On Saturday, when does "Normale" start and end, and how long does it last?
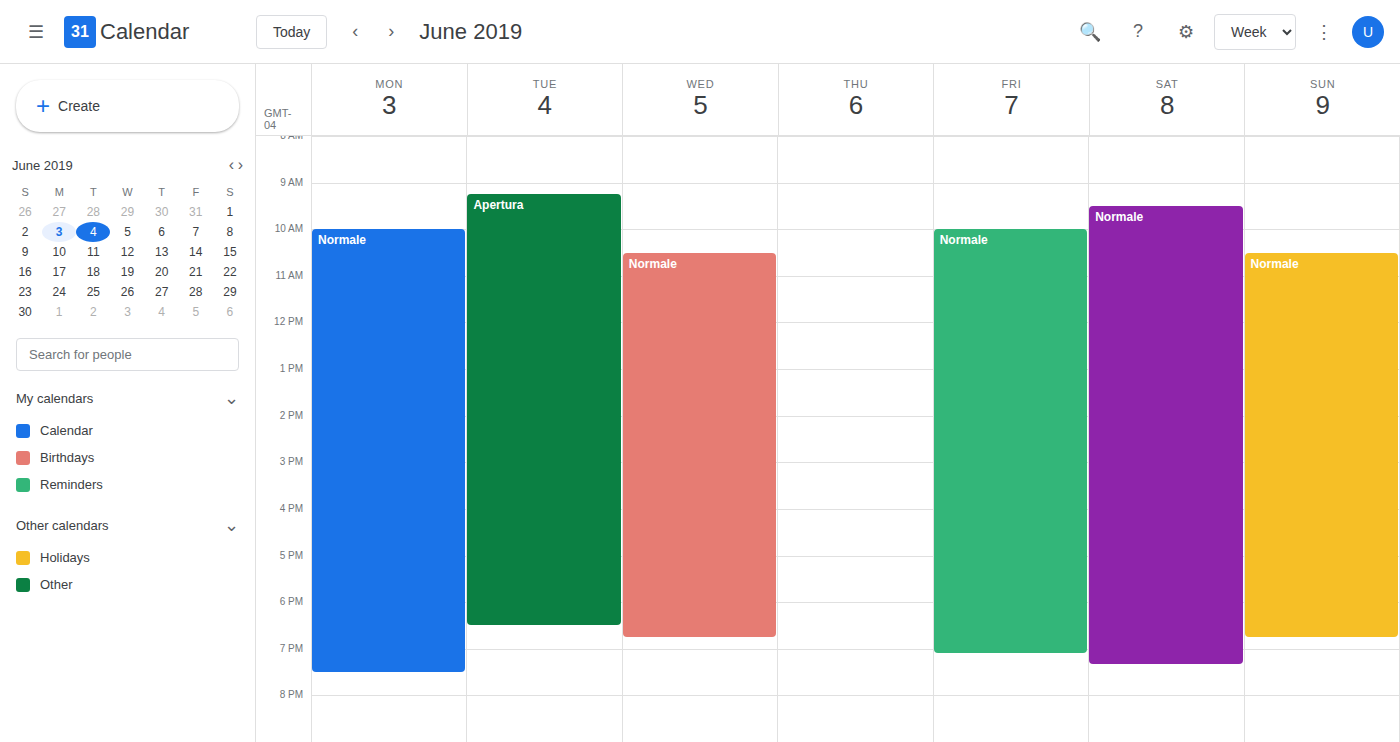
9:30 AM to 7:20 PM, 9 hours 50 minutes